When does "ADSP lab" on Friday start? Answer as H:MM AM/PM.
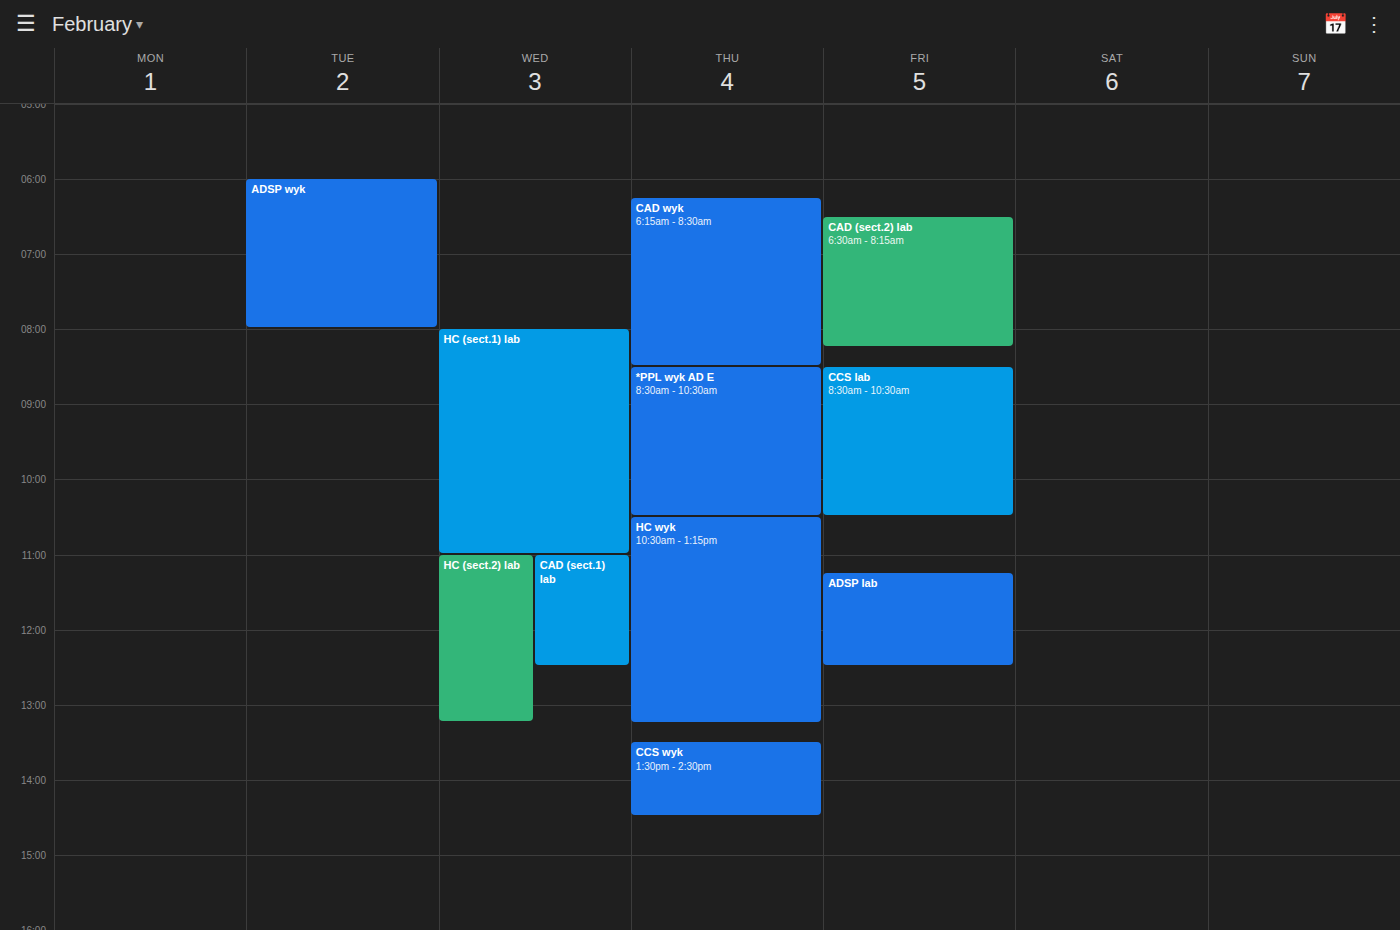
11:15 AM